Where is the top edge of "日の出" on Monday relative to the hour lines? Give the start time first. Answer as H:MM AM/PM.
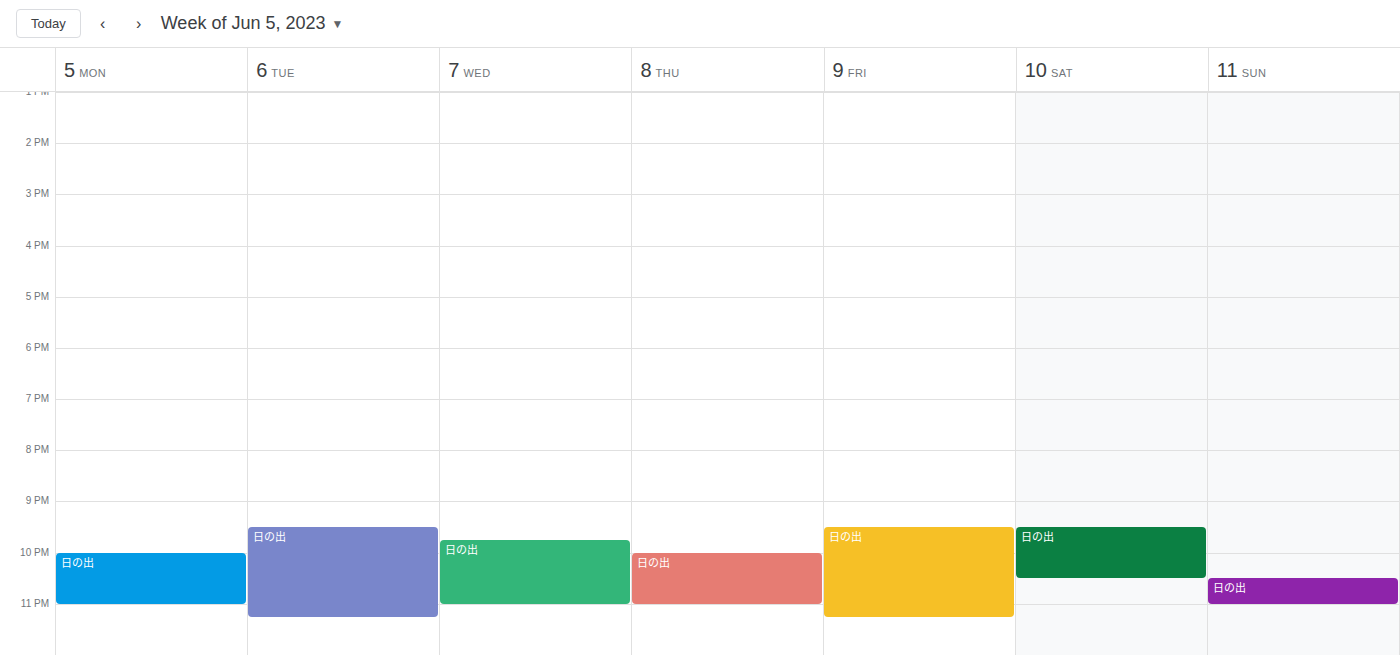
10:00 PM -- exactly on the 10 PM line.